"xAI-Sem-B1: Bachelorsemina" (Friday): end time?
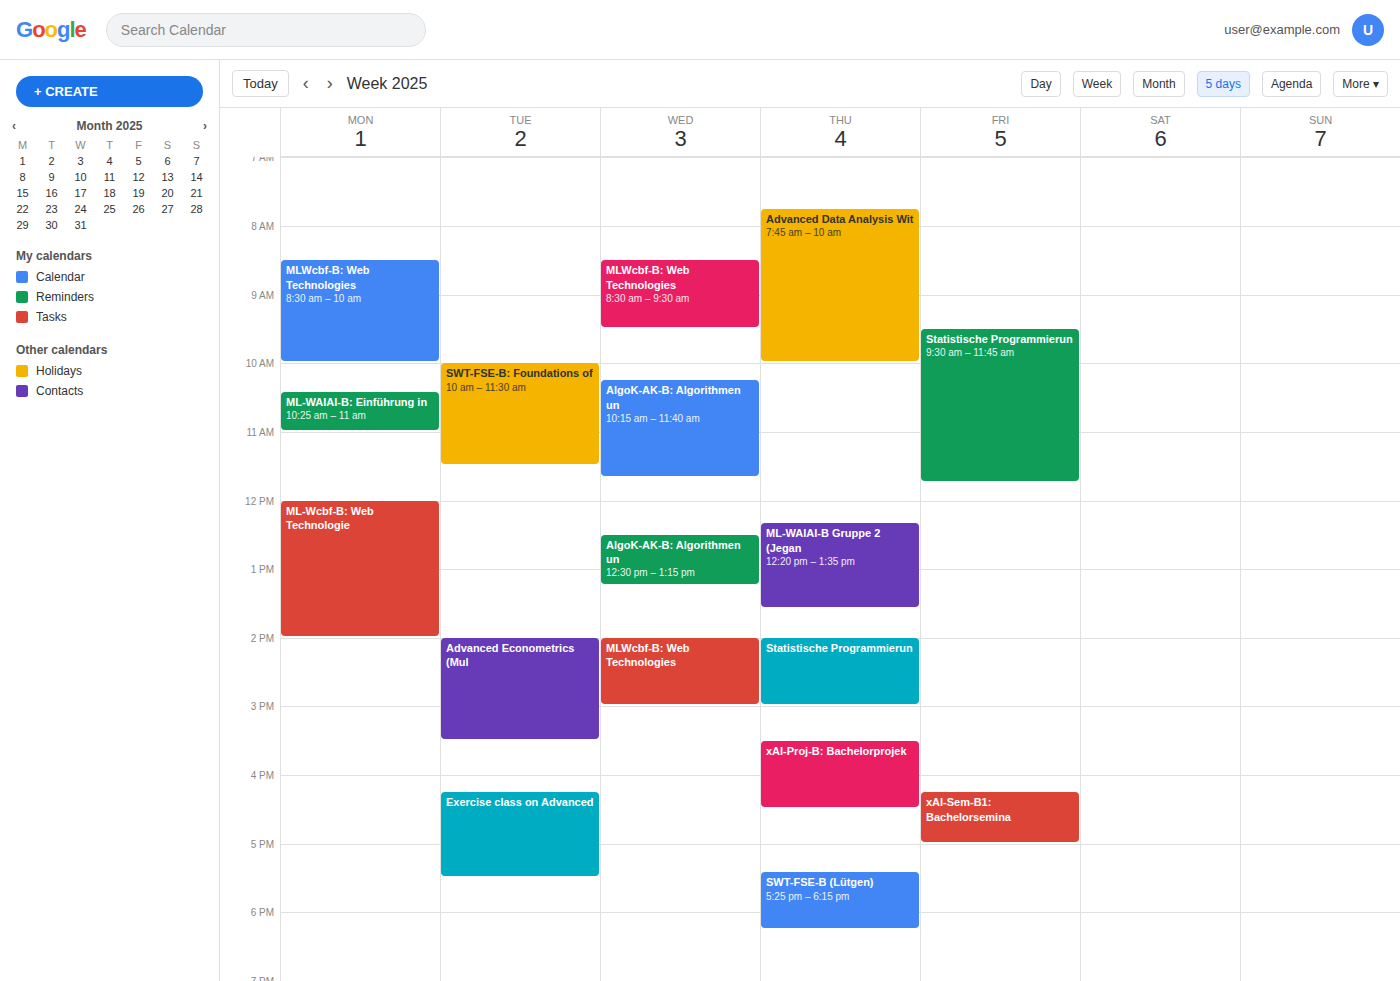
5:00 PM